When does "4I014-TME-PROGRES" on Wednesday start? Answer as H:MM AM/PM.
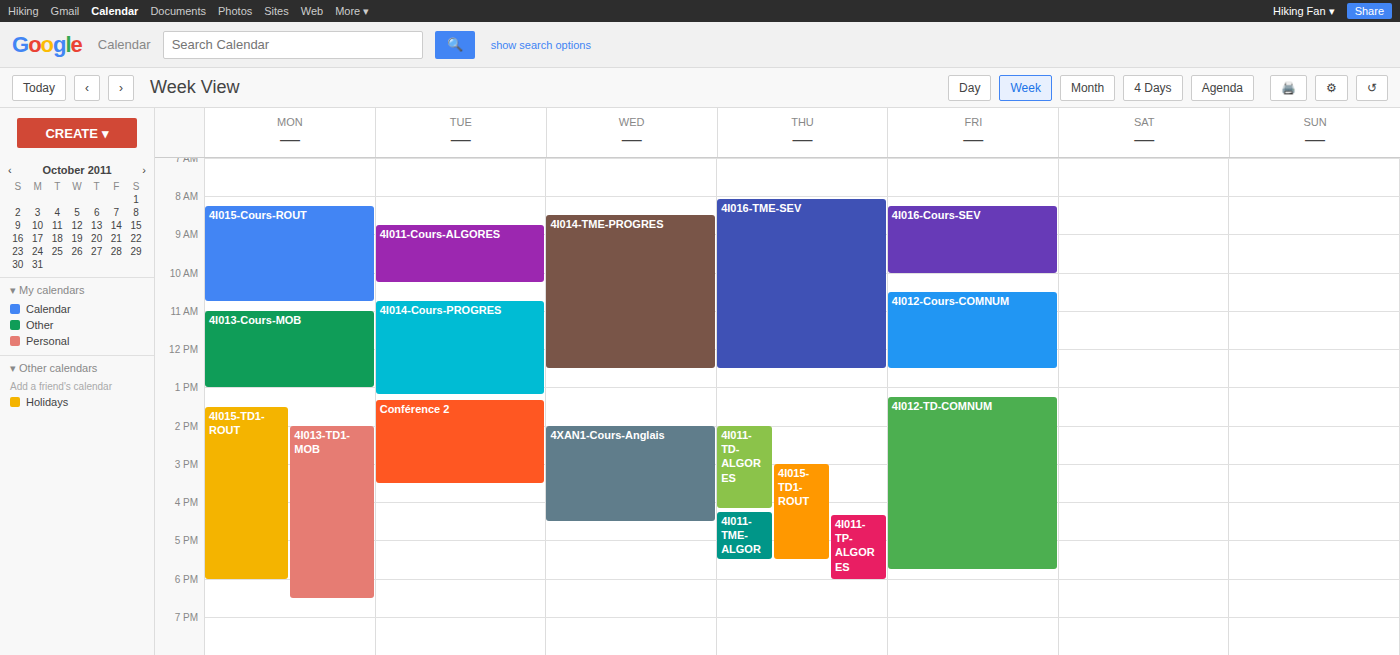
8:30 AM